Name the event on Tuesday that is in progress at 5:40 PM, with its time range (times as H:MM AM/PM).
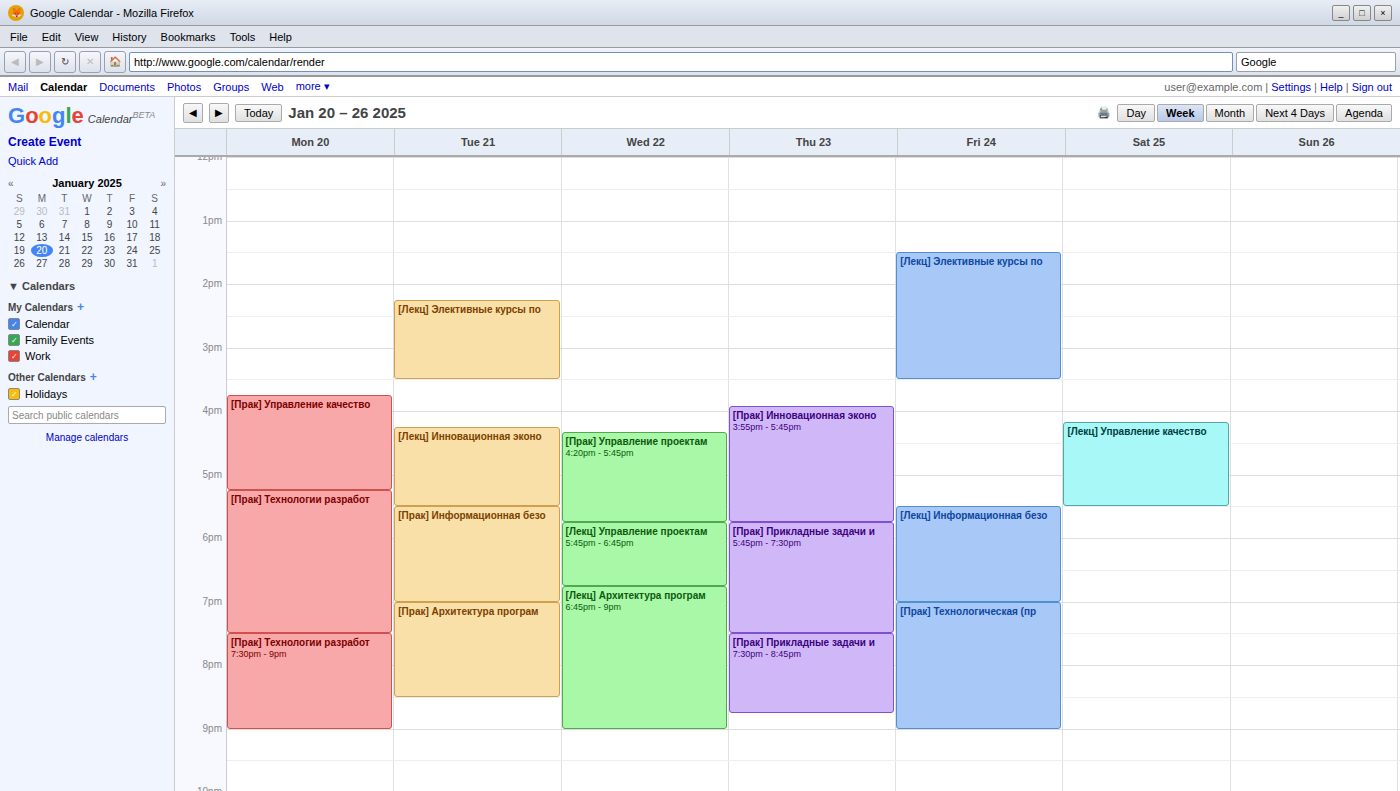
"[Прак] Информационная безо", 5:30 PM to 7:00 PM